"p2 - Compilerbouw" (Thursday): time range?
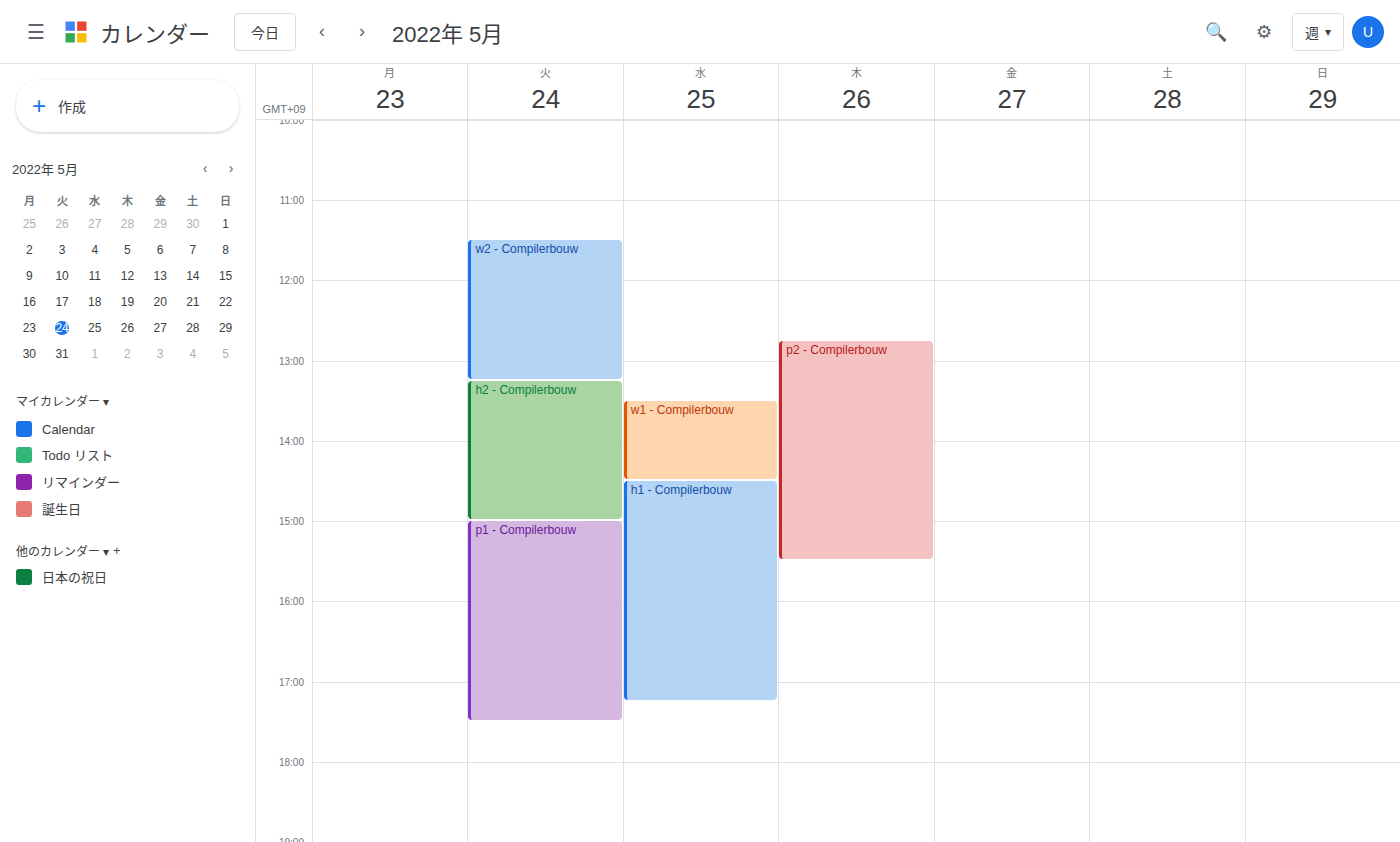
12:45 PM to 3:30 PM